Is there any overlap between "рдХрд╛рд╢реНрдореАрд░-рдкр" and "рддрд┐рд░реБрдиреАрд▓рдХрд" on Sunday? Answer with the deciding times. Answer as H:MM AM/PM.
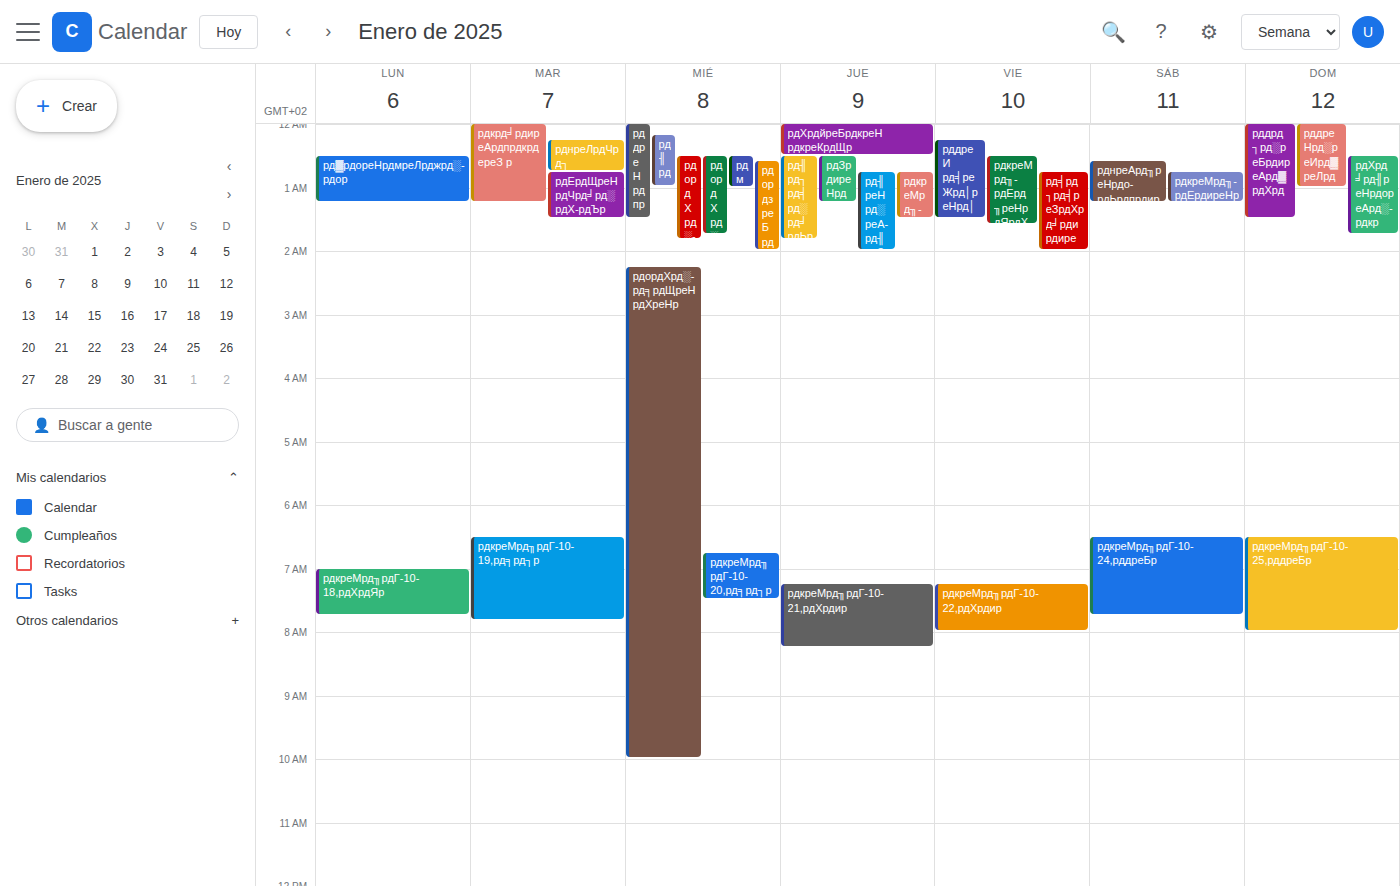
"рдХрд╛рд╢реНрдореАрд░-рдкр" starts at 12:30 AM, before "рддрд┐рд░реБрдиреАрд▓рдХрд" ends at 1:30 AM -- they overlap.